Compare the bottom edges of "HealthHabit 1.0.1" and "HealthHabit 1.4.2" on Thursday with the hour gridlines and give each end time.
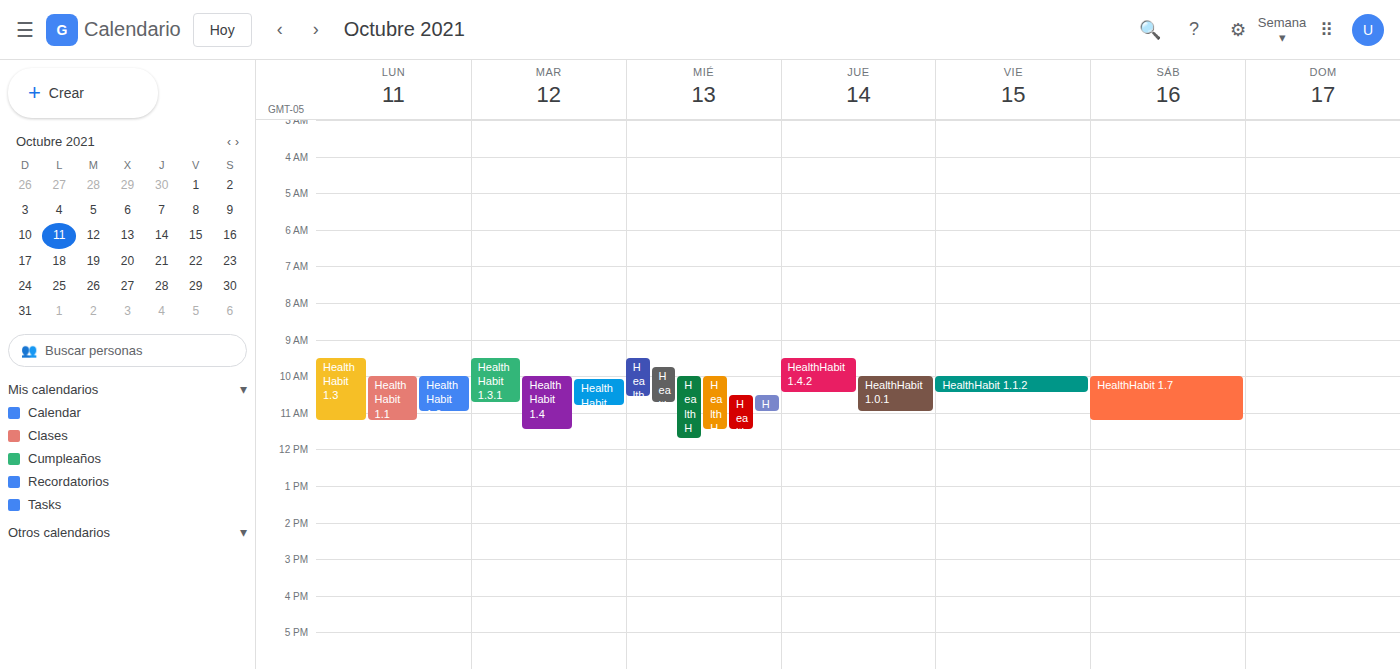
"HealthHabit 1.0.1": 11:00 AM, exactly on the 11 AM line. "HealthHabit 1.4.2": 10:30 AM, halfway between the 10 AM and 11 AM lines.